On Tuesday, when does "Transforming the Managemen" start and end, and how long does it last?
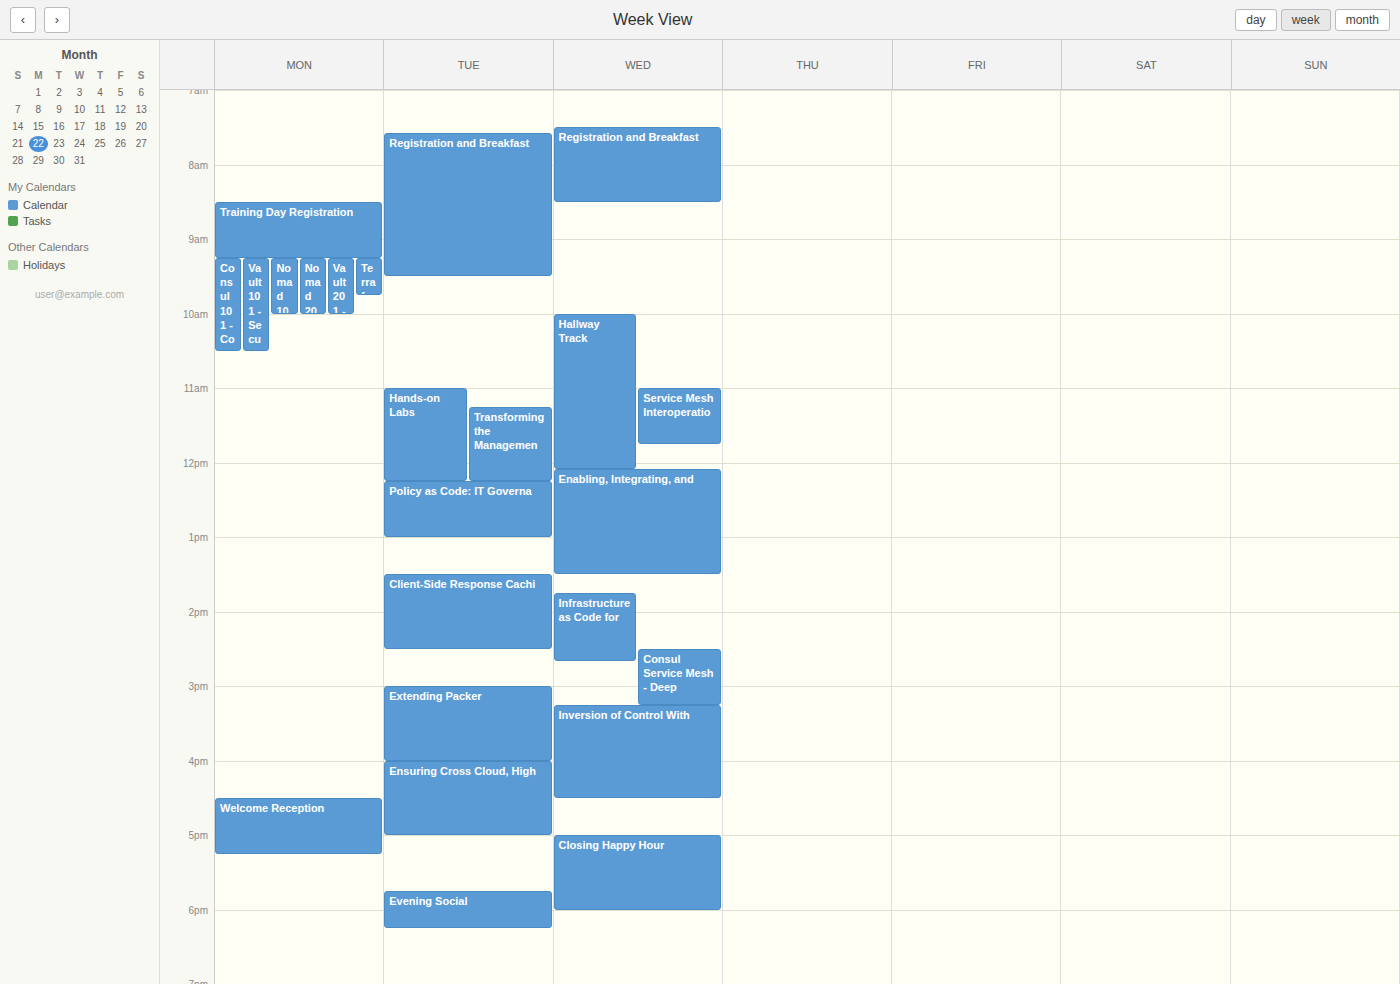
11:15 to 12:15, 1 hour